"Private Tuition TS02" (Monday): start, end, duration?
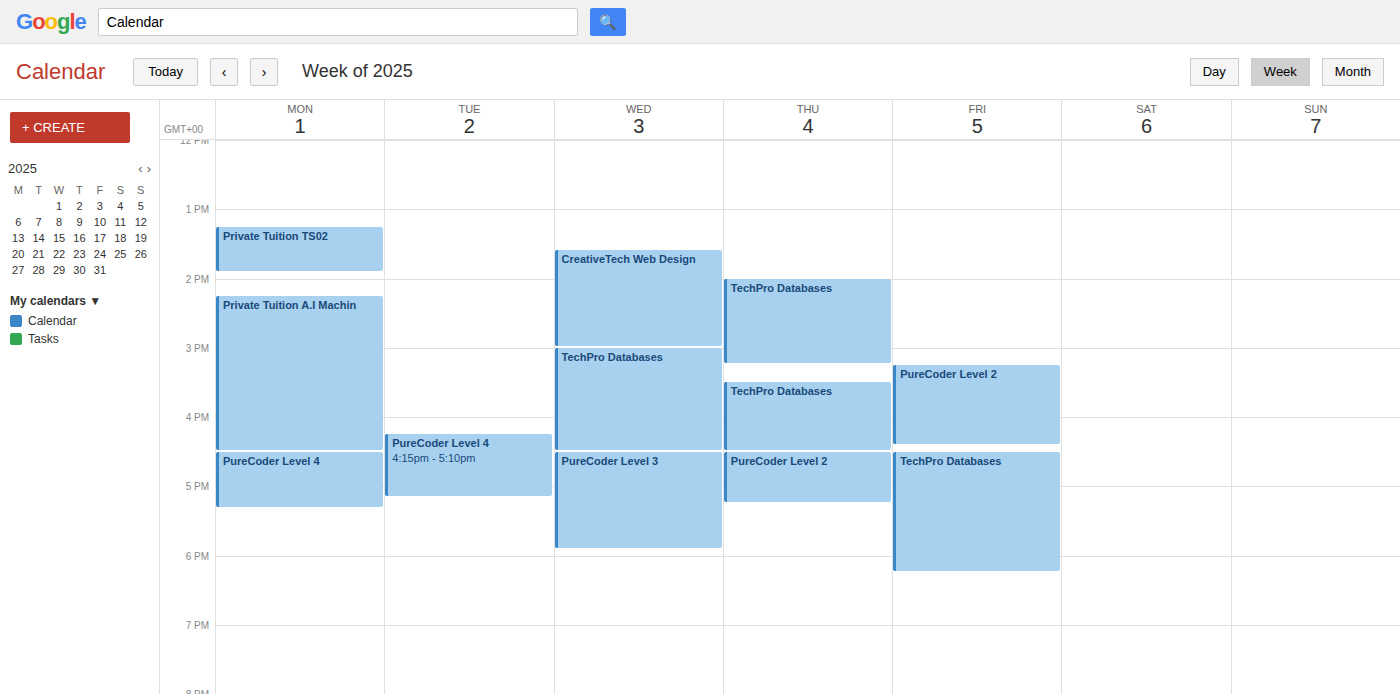
1:15 PM to 1:55 PM, 40 minutes